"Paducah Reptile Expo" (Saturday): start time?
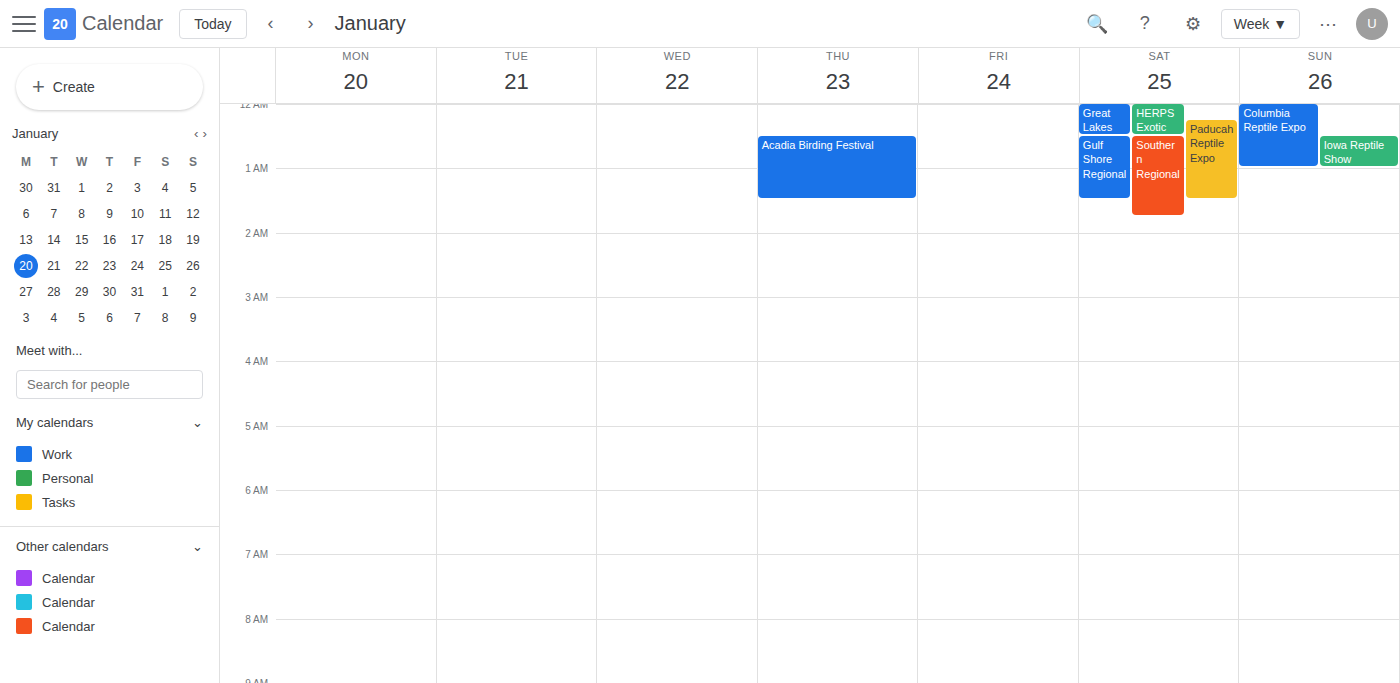
12:15 AM